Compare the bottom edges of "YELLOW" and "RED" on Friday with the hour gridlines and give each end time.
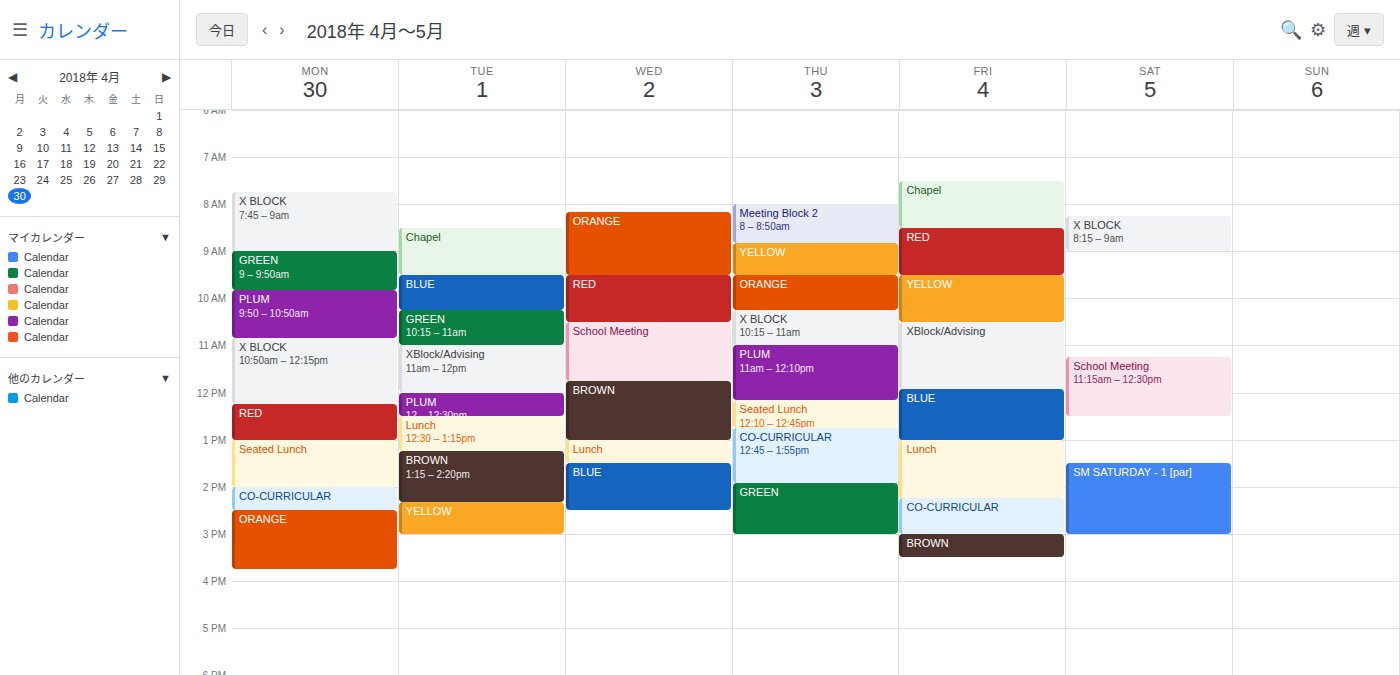
"YELLOW": 10:30 AM, halfway between the 10 AM and 11 AM lines. "RED": 9:30 AM, halfway between the 9 AM and 10 AM lines.